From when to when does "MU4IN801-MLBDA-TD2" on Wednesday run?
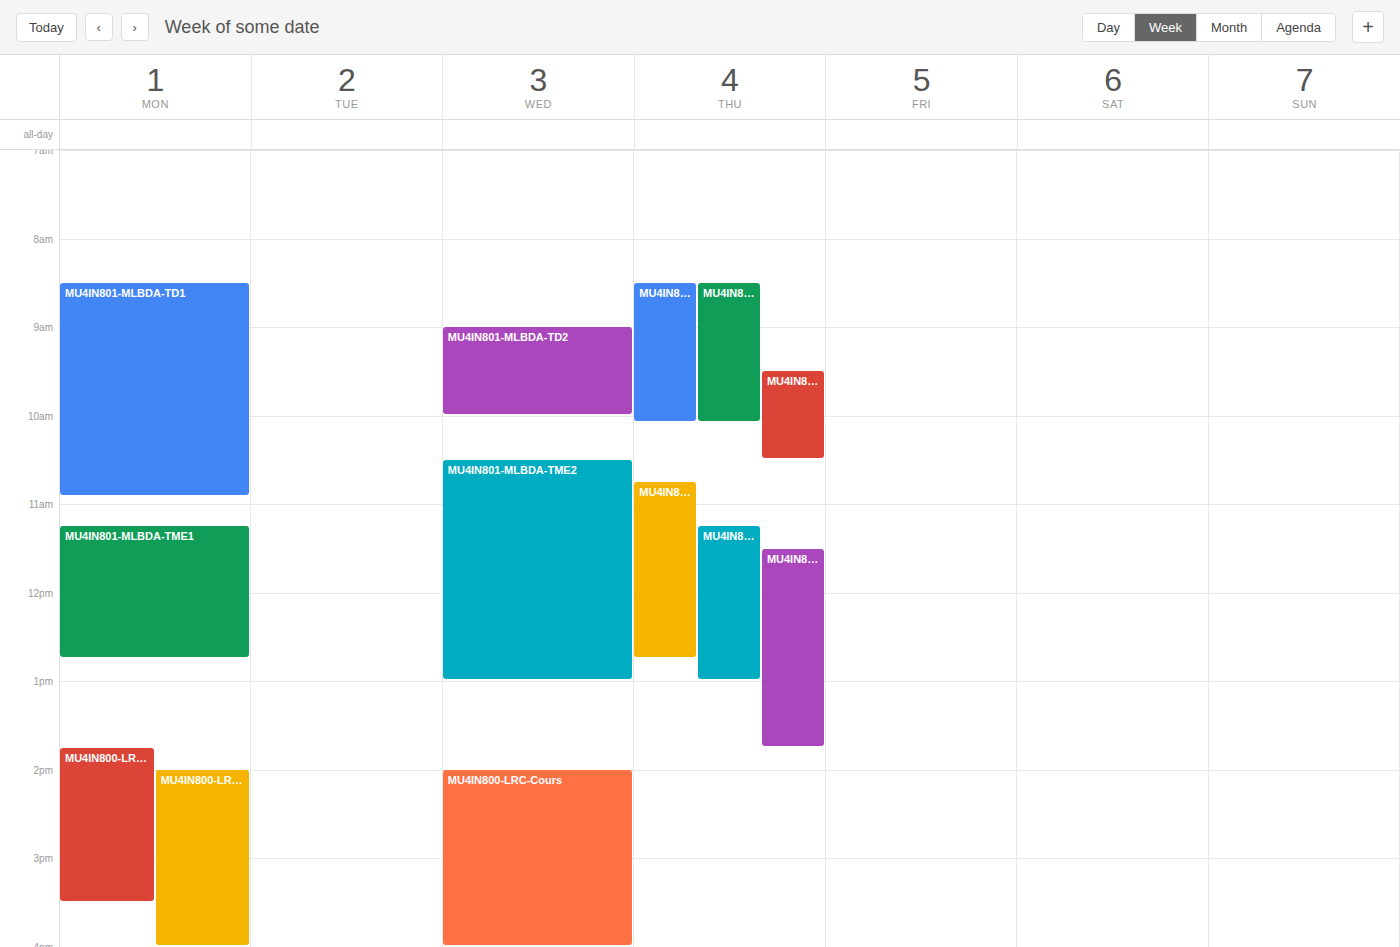
9:00 AM to 10:00 AM